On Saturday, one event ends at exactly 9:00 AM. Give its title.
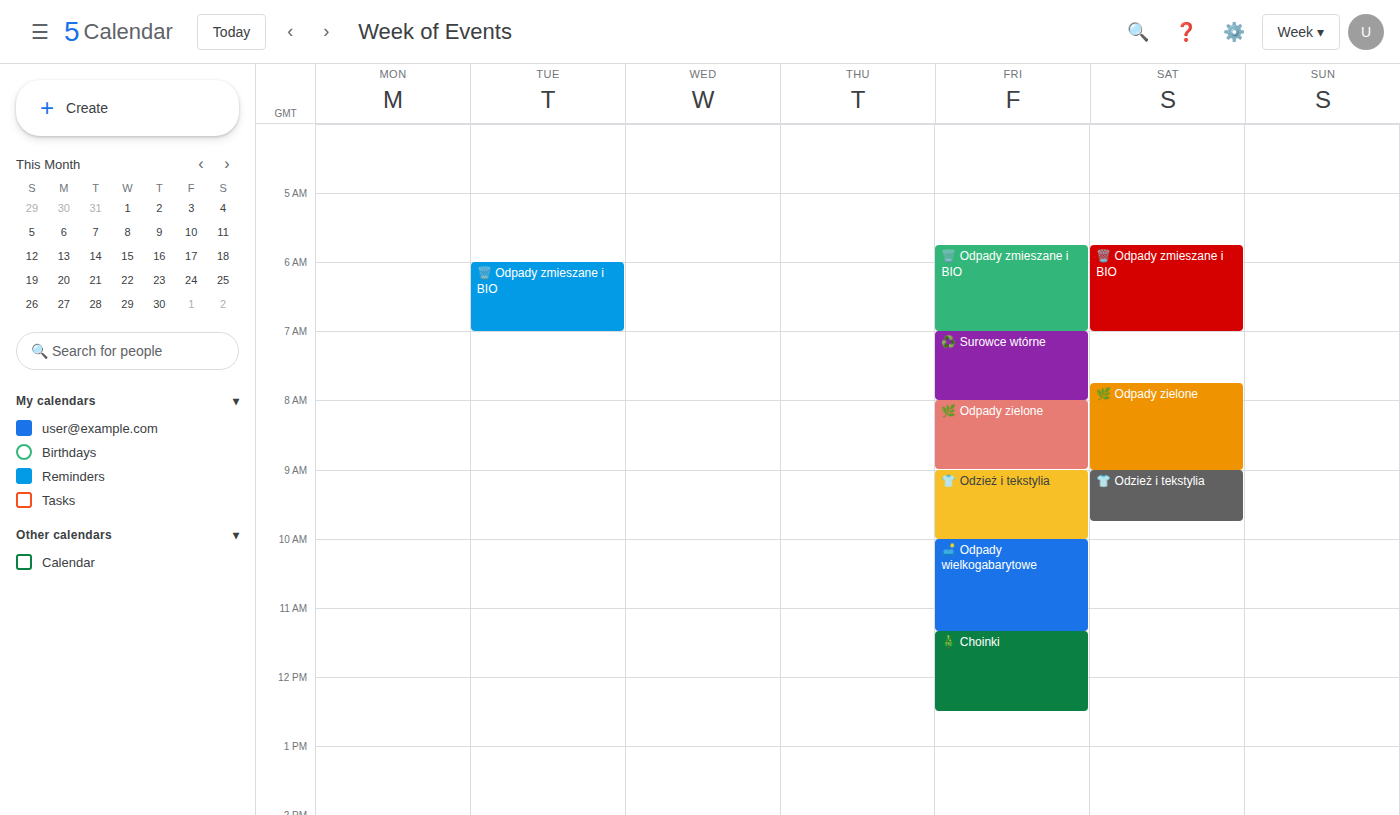
"🌿 Odpady zielone"